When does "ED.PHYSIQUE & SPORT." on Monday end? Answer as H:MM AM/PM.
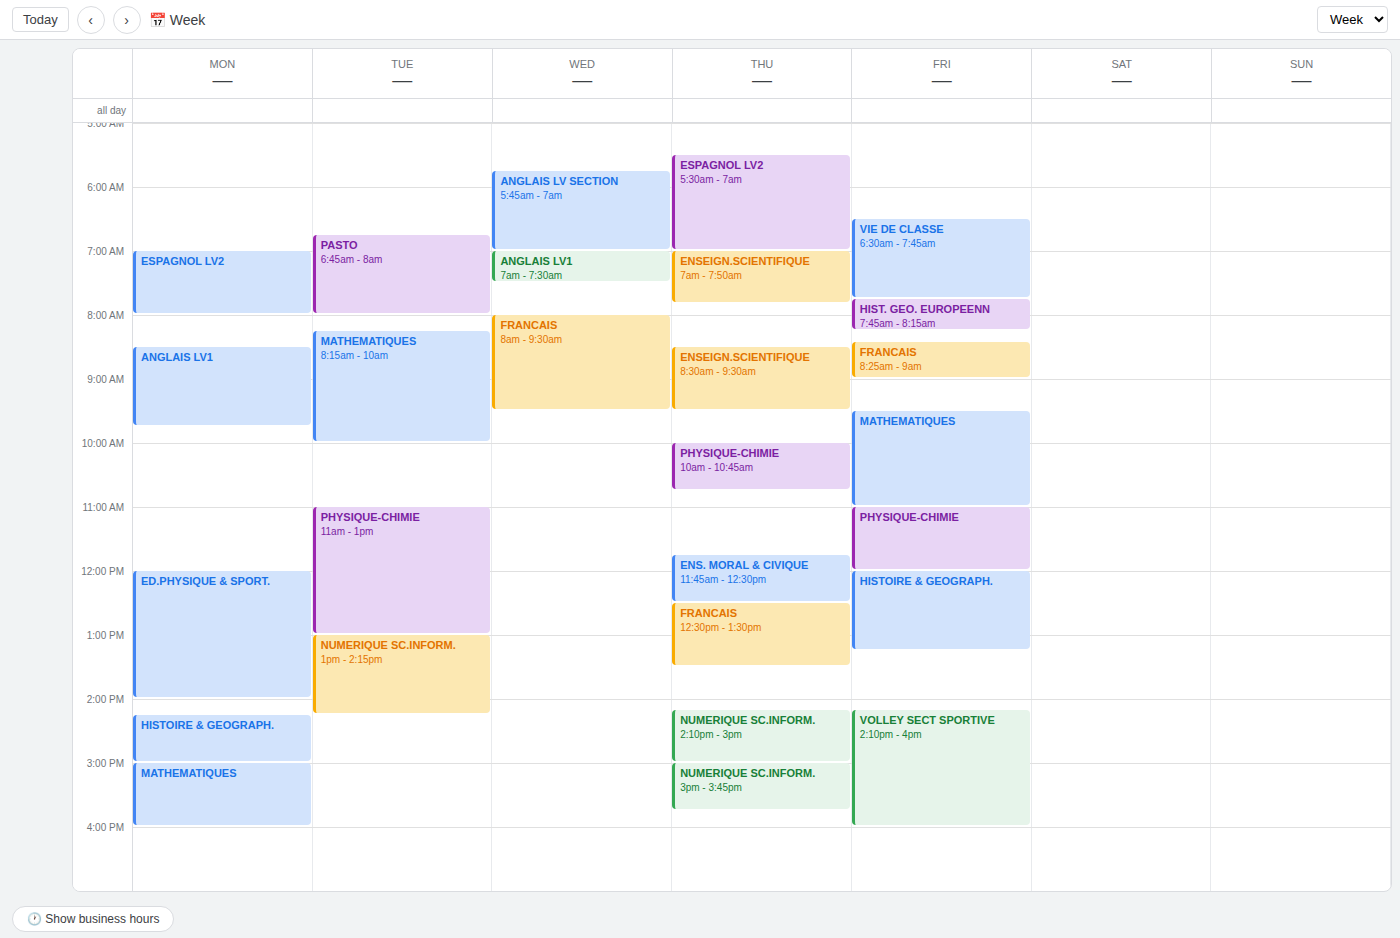
2:00 PM